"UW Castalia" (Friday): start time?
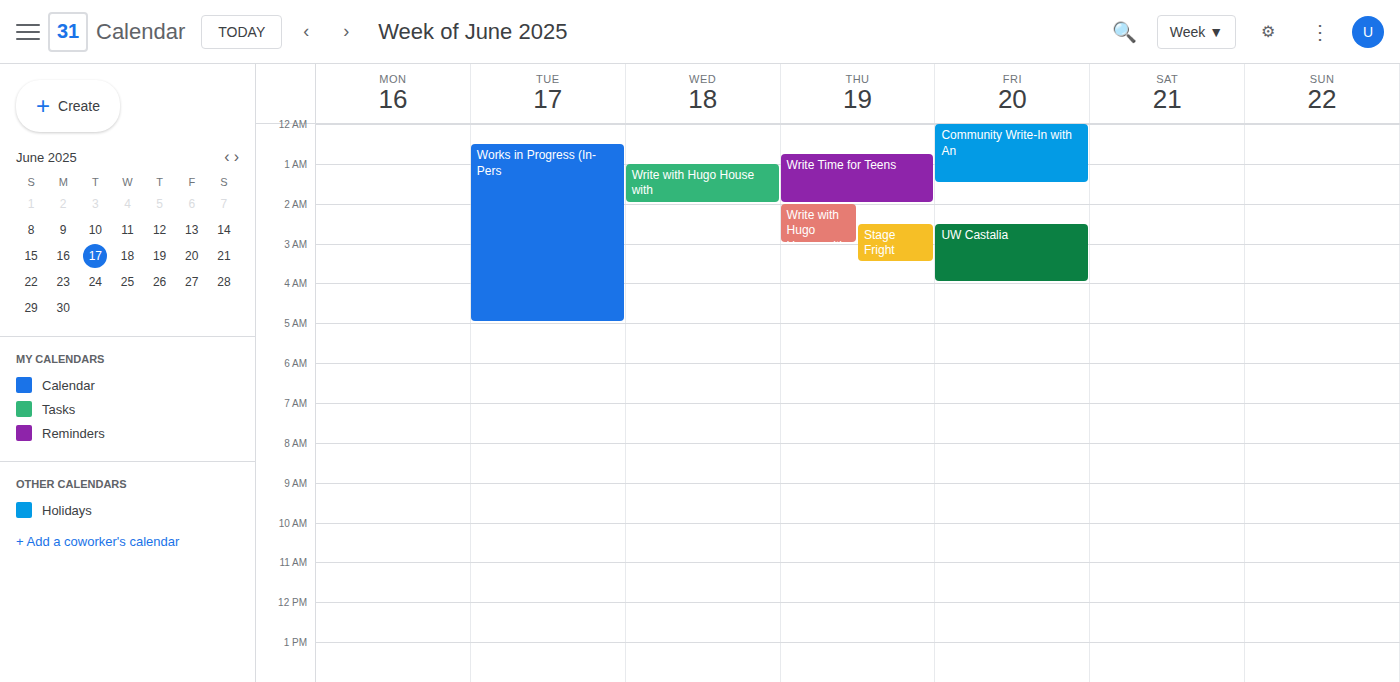
2:30 AM